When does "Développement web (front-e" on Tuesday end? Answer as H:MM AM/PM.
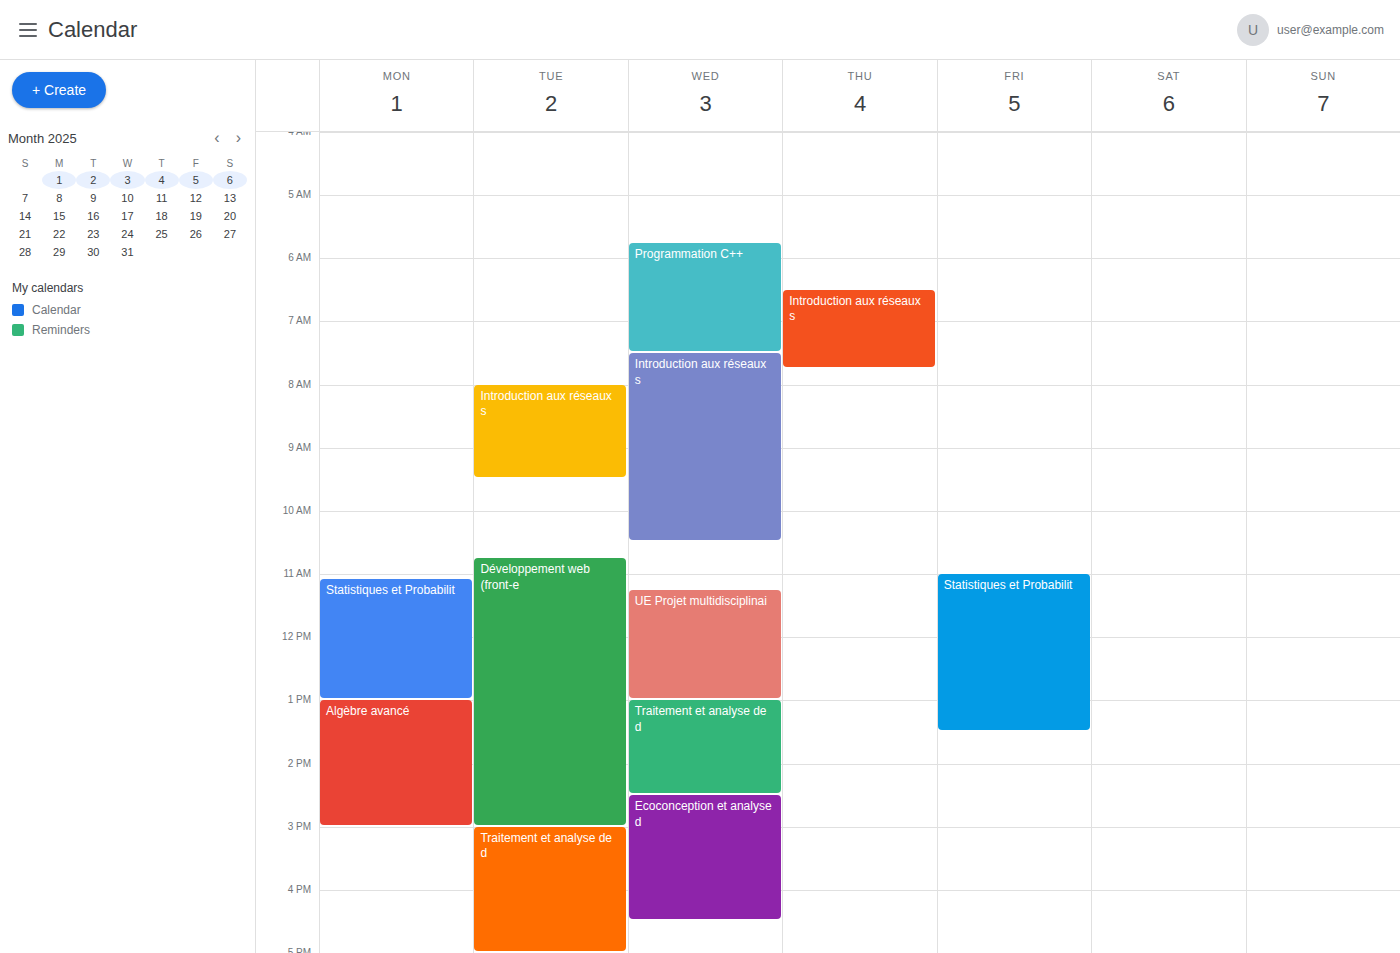
3:00 PM